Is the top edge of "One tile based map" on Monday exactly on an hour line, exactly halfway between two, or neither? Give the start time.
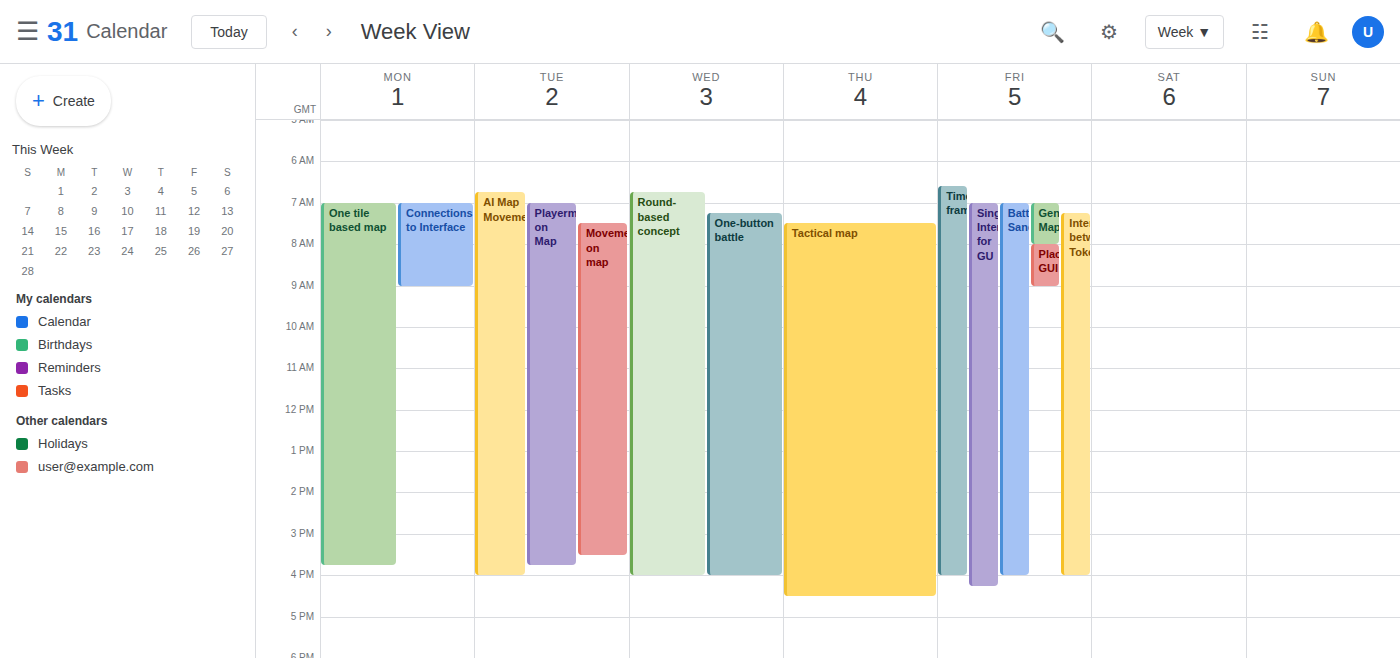
7:00 AM -- exactly on the 7 AM line.